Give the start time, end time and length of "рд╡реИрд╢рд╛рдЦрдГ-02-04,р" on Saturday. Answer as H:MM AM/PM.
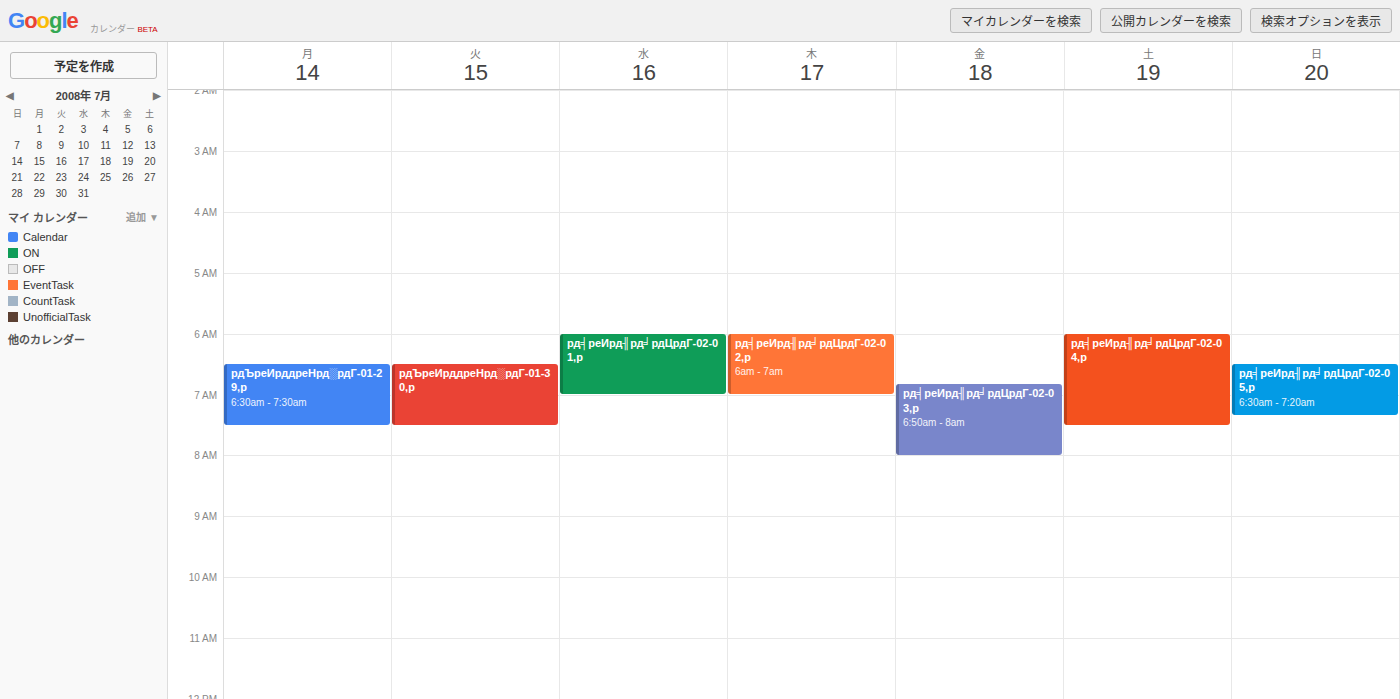
6:00 AM to 7:30 AM, 1 hour 30 minutes